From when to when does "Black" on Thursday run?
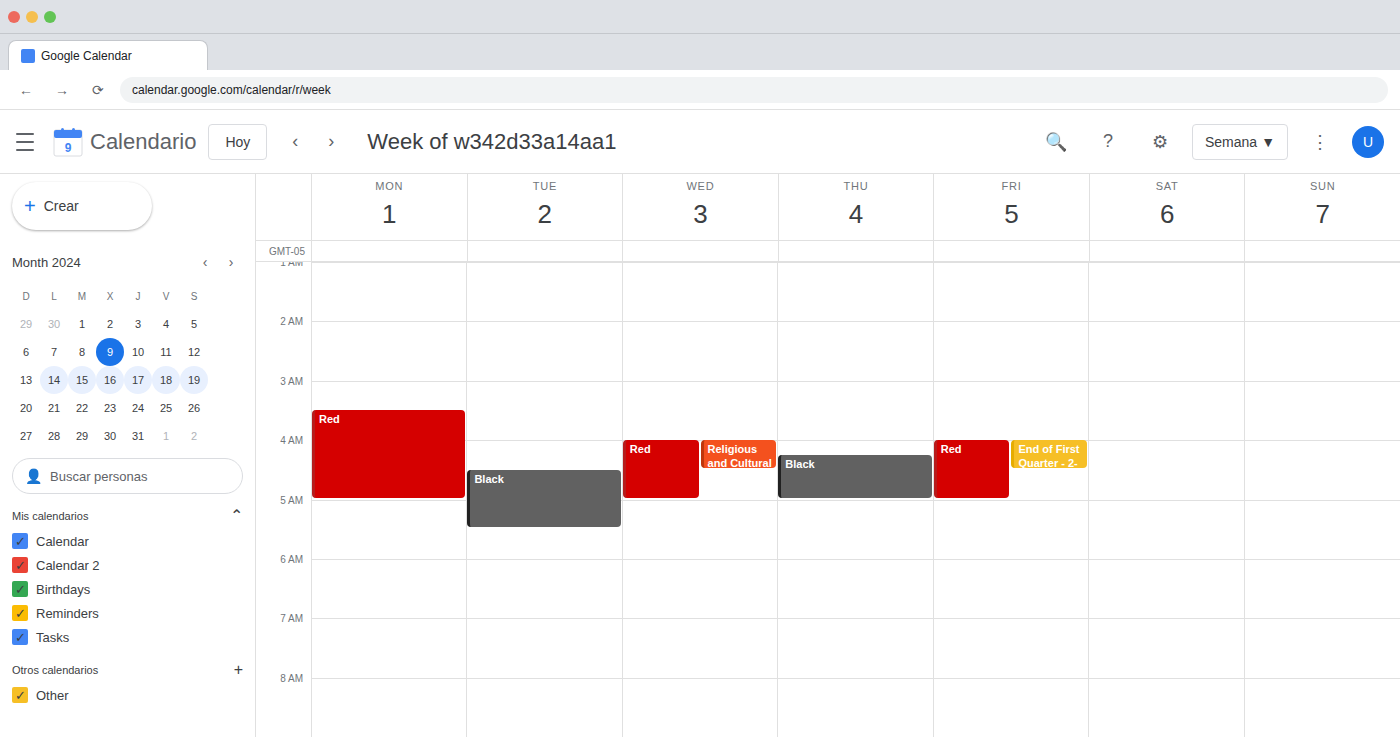
4:15 AM to 5:00 AM